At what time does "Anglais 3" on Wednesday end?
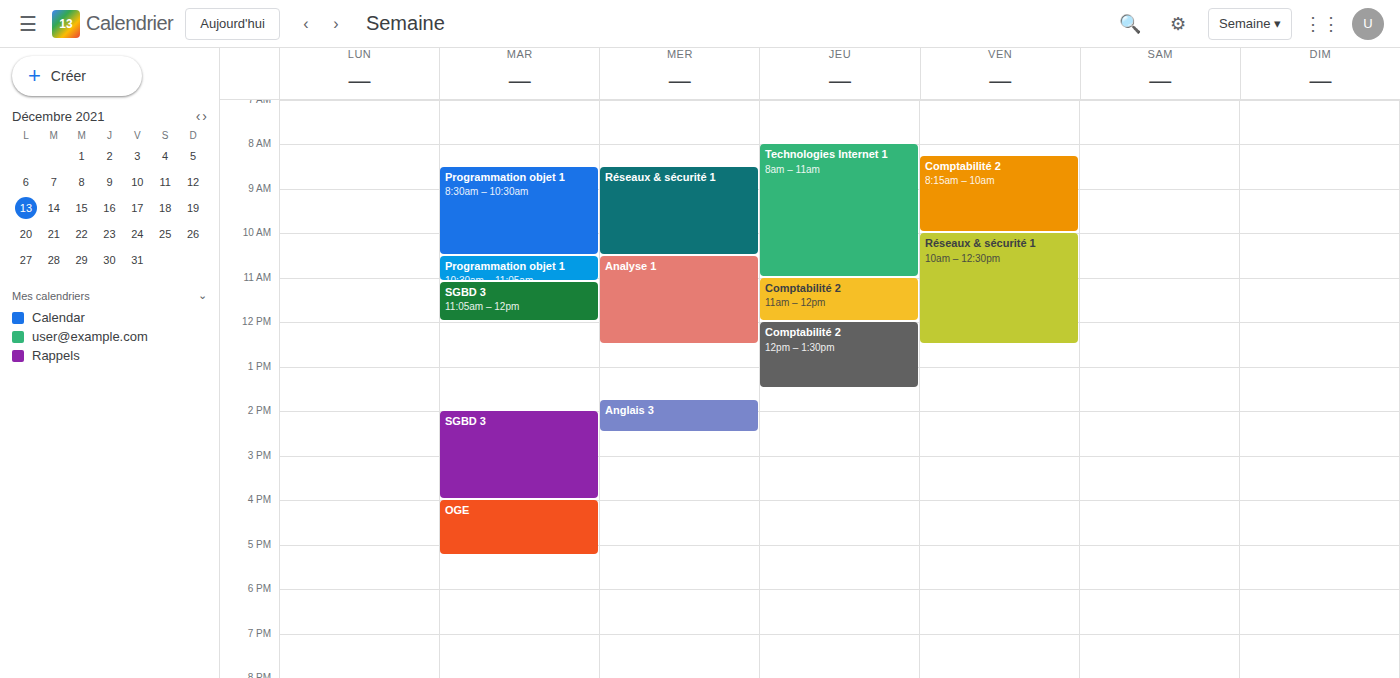
2:30 PM